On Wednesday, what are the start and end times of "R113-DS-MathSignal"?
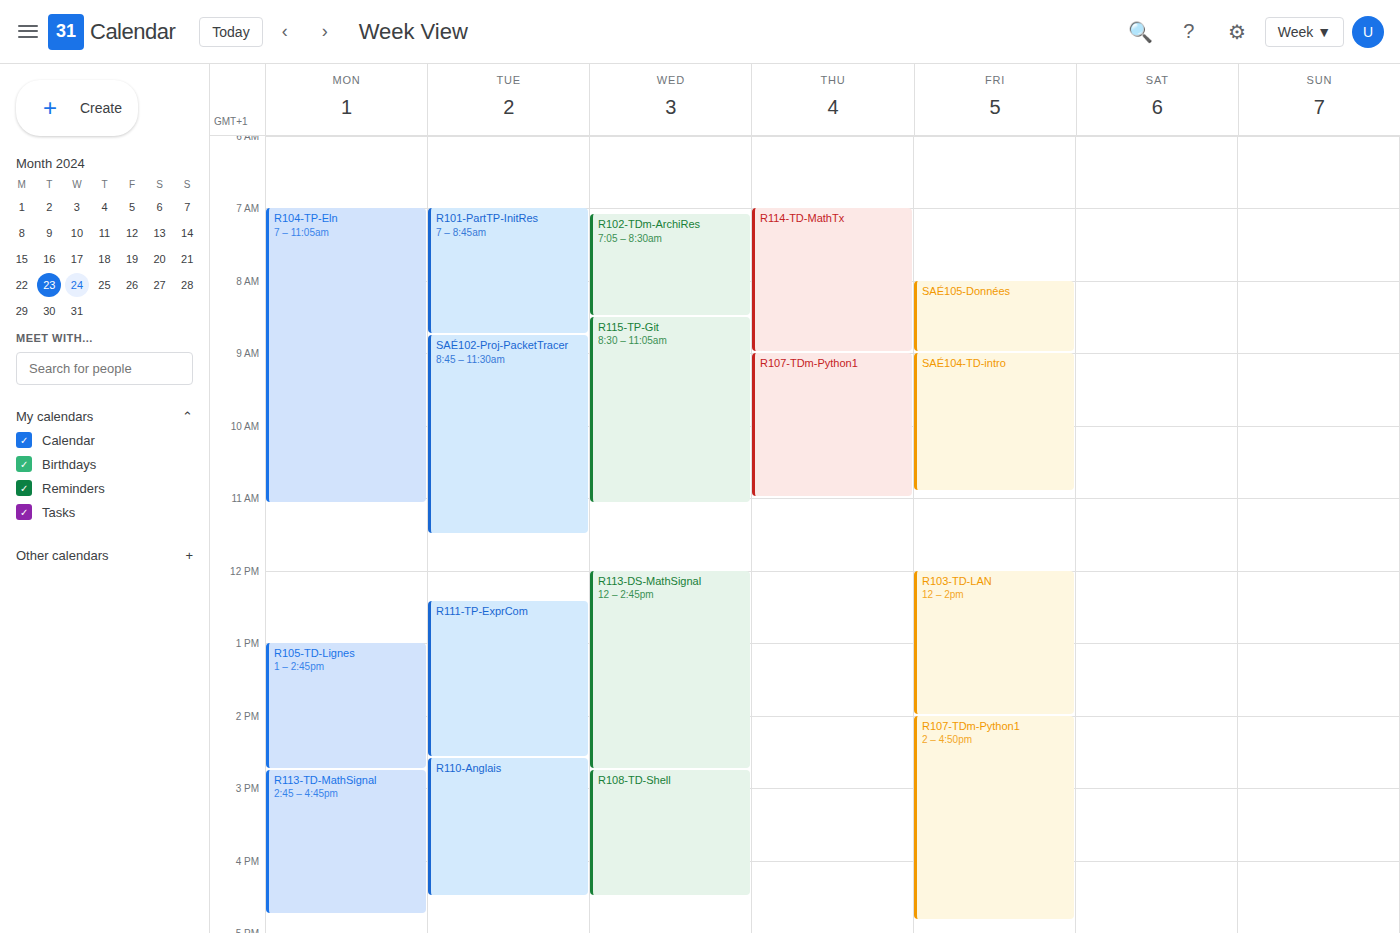
12:00 PM to 2:45 PM